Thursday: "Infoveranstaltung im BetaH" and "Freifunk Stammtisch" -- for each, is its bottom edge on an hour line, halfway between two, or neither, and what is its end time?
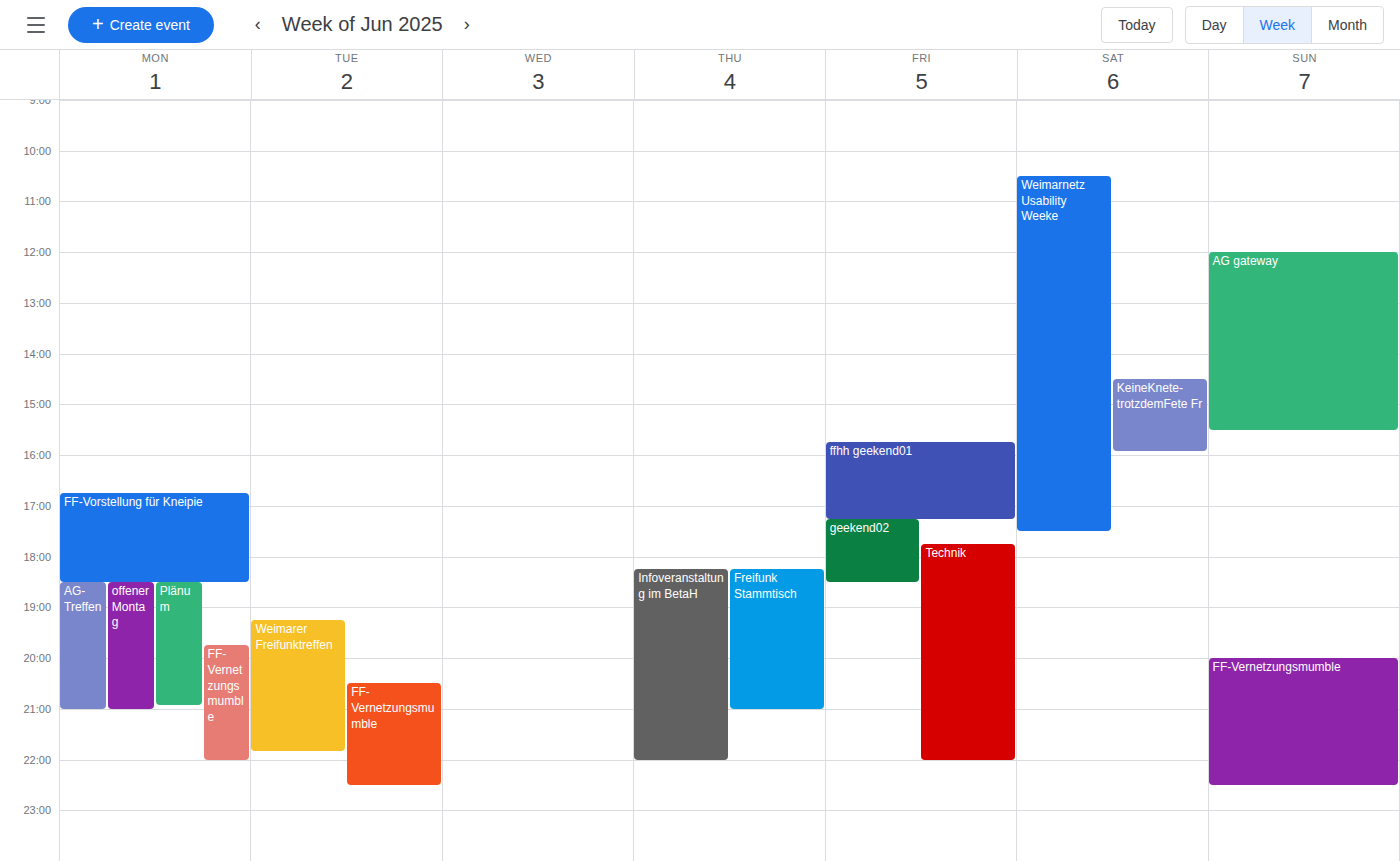
"Infoveranstaltung im BetaH": 10:00 PM, exactly on the 10 PM line. "Freifunk Stammtisch": 9:00 PM, exactly on the 9 PM line.